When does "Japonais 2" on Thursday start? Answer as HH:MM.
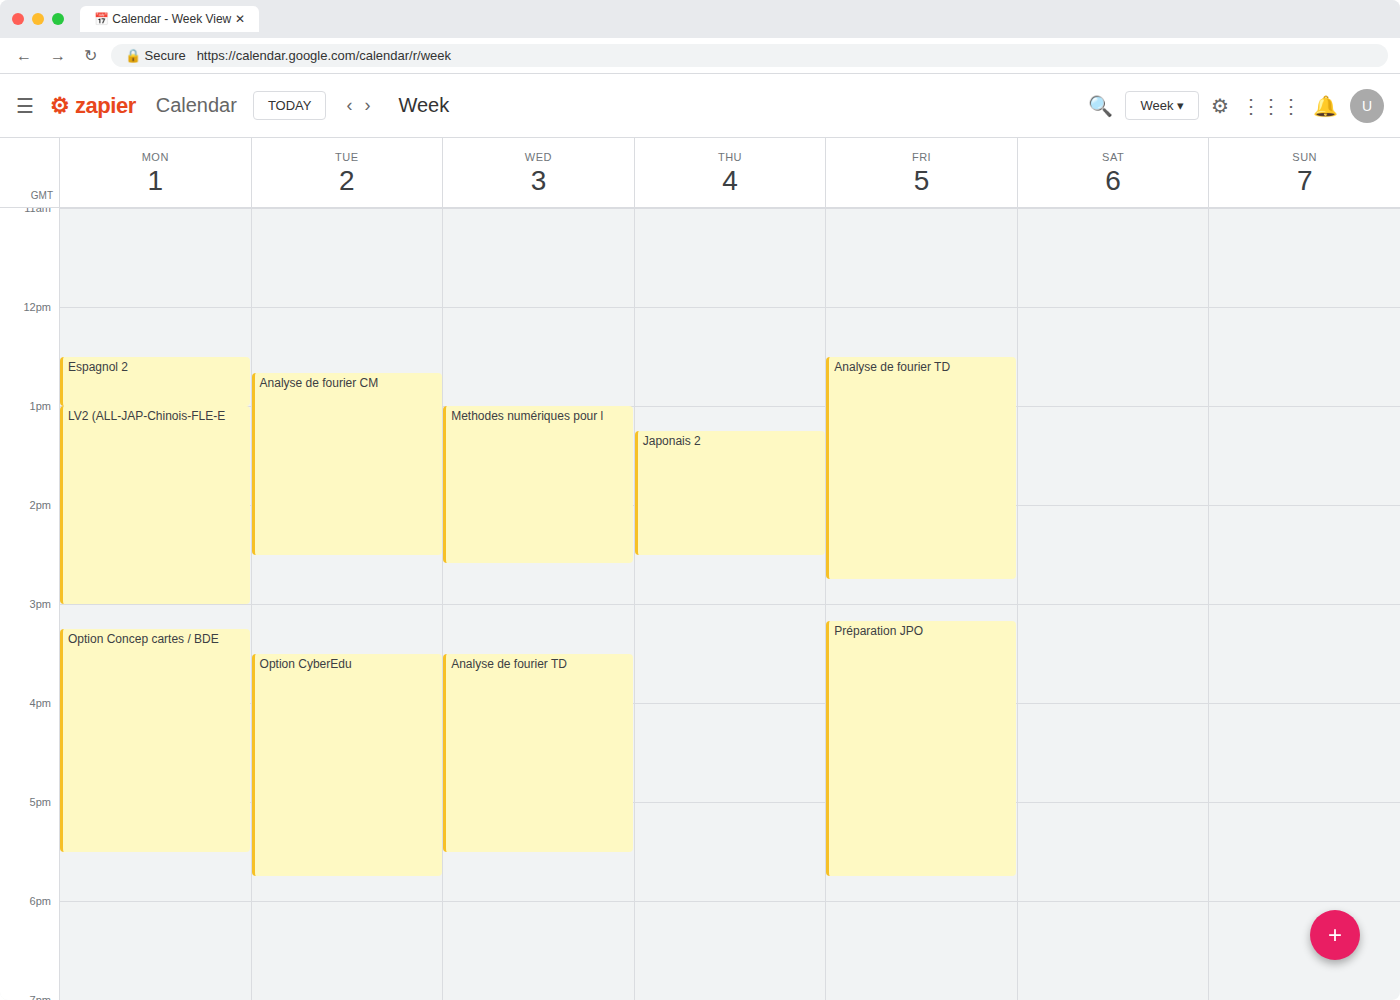
13:15